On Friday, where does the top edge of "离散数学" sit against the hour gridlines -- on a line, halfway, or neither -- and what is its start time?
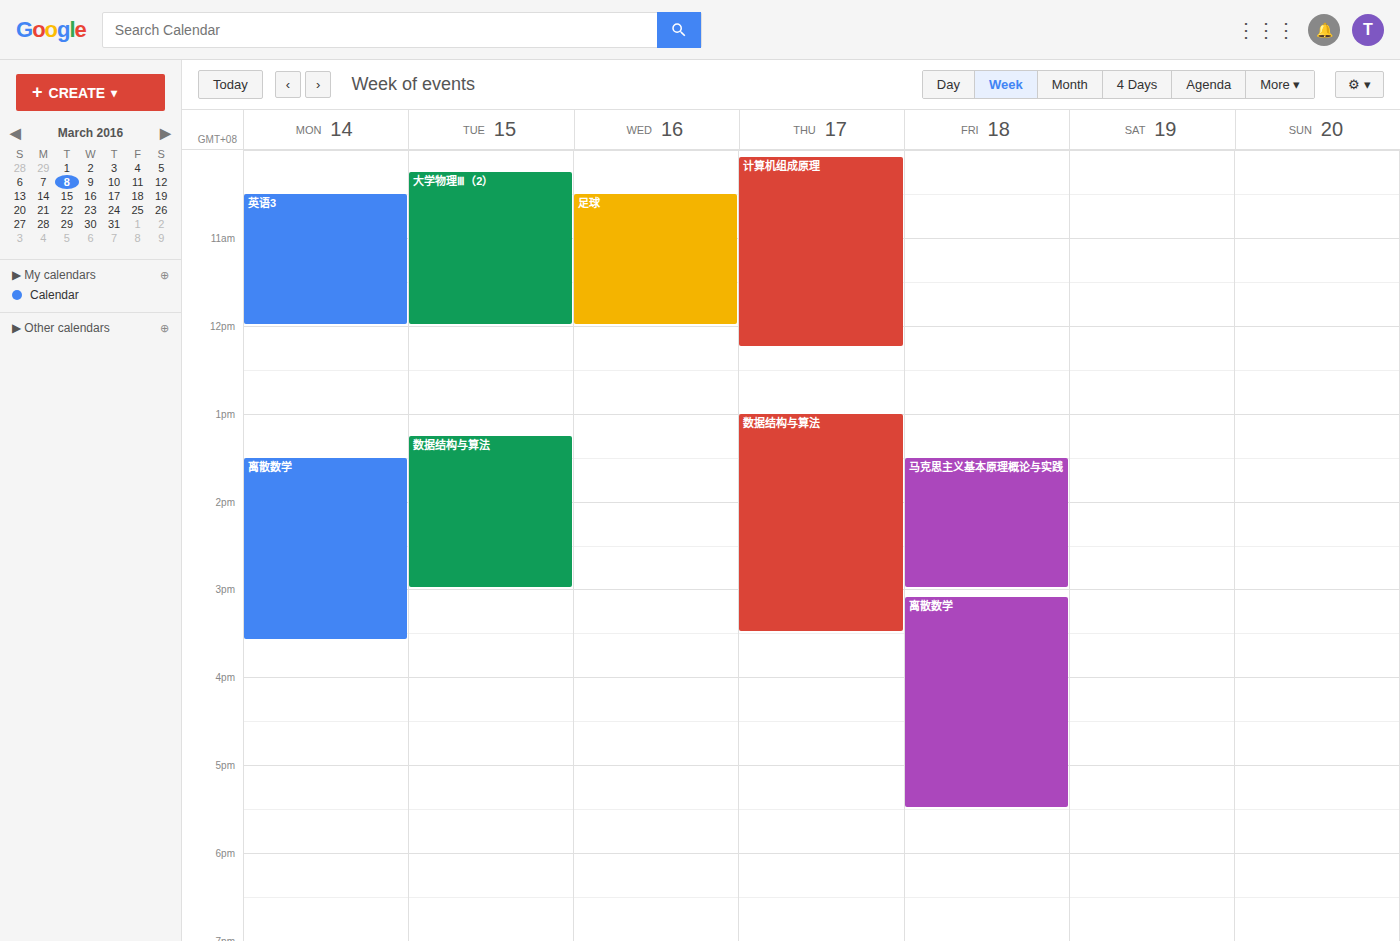
3:05 PM -- neither: 5 minutes below the 3 PM line and 55 minutes above the 4 PM line.